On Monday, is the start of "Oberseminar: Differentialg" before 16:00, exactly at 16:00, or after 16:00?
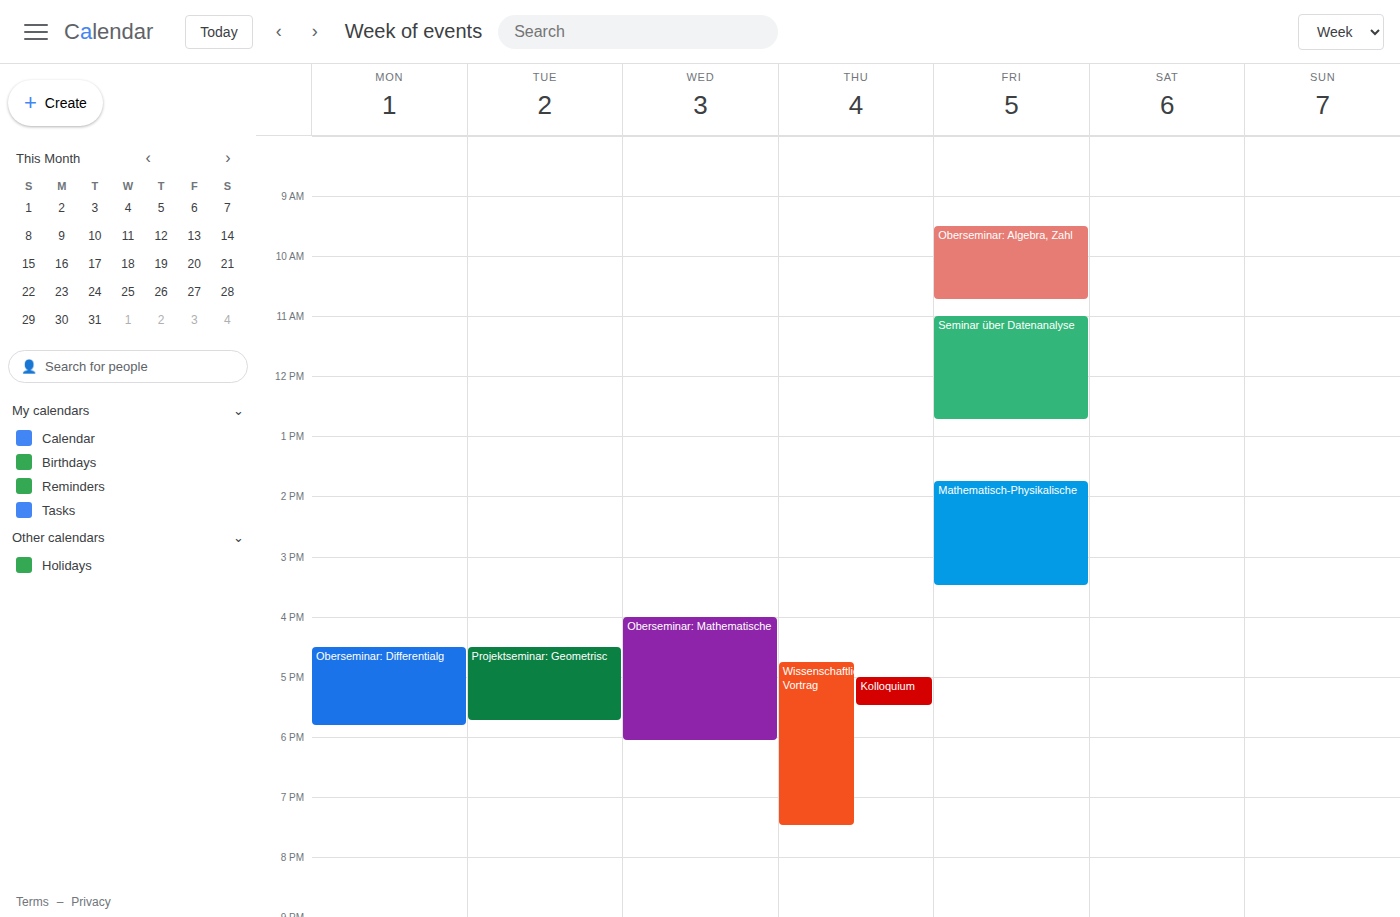
16:30 -- after 16:00, 30 minutes below the 16:00 line.